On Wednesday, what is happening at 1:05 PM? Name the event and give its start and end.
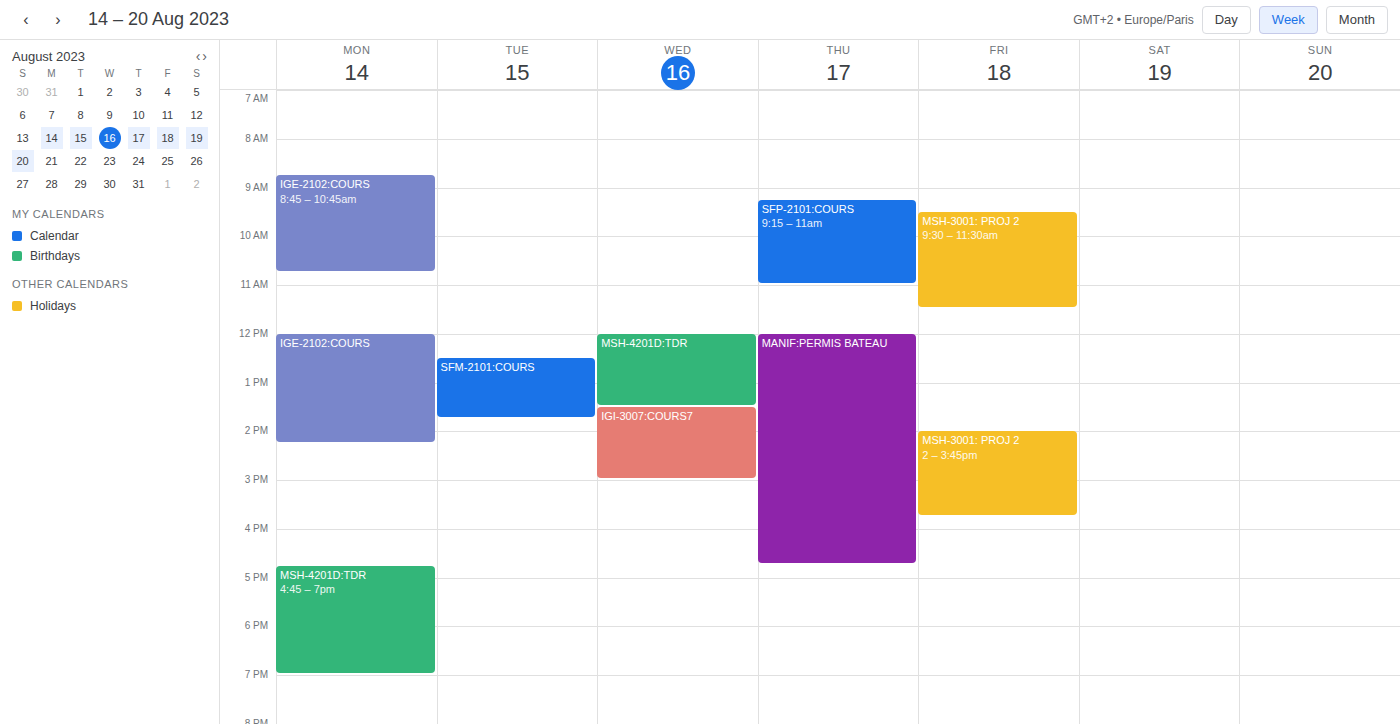
"MSH-4201D:TDR", 12:00 PM to 1:30 PM